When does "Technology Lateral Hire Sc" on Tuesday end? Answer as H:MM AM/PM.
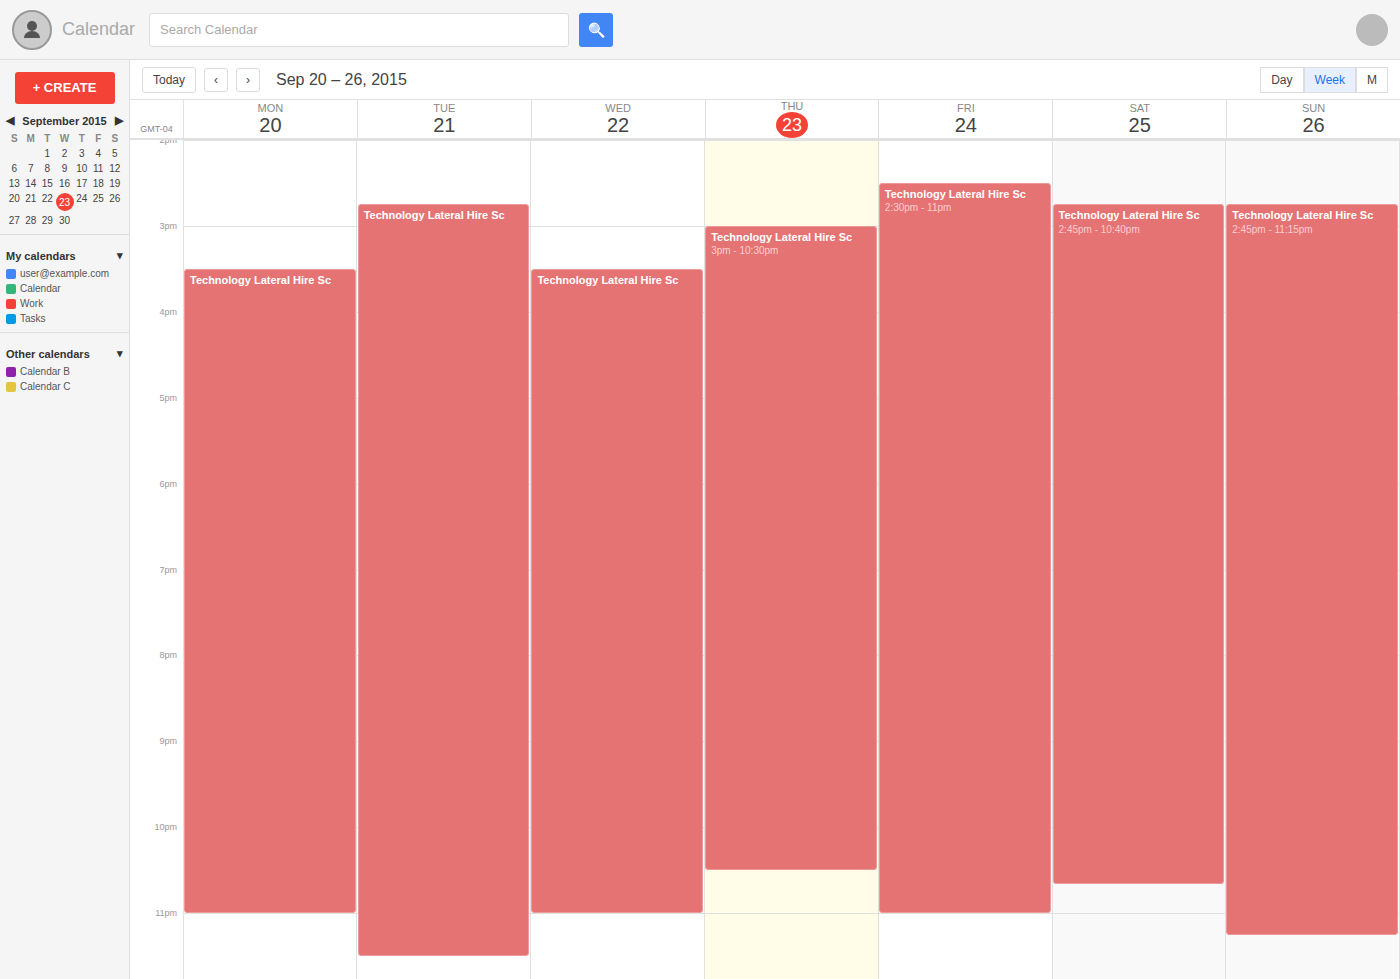
11:30 PM